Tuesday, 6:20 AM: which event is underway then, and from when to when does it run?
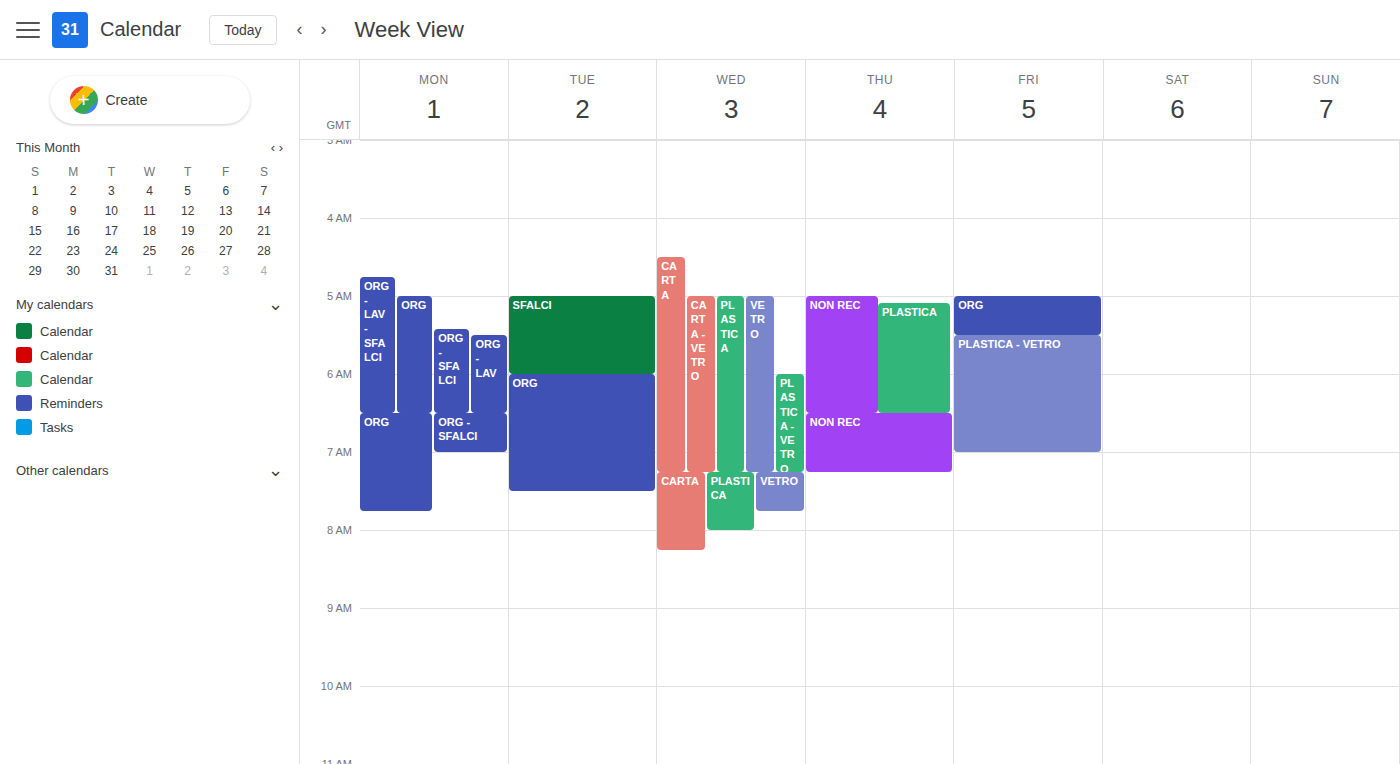
"ORG", 6:00 AM to 7:30 AM